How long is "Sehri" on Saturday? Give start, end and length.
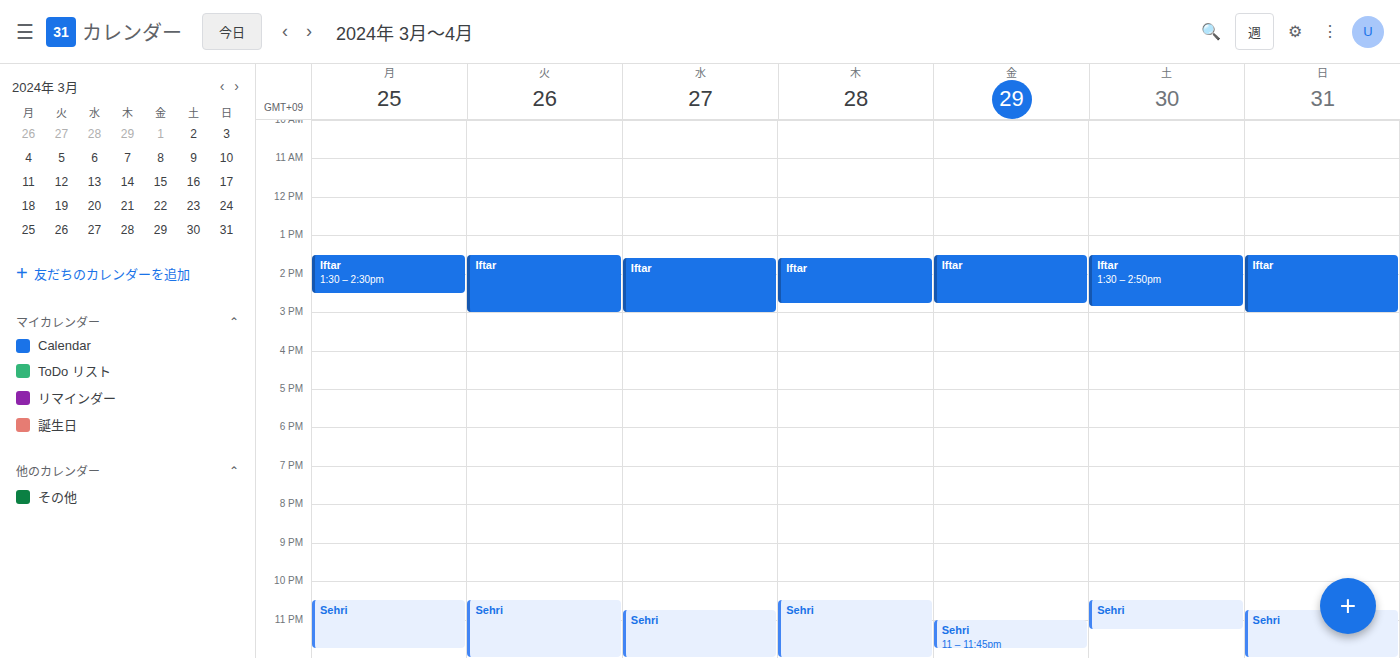
22:30 to 23:15, 45 minutes